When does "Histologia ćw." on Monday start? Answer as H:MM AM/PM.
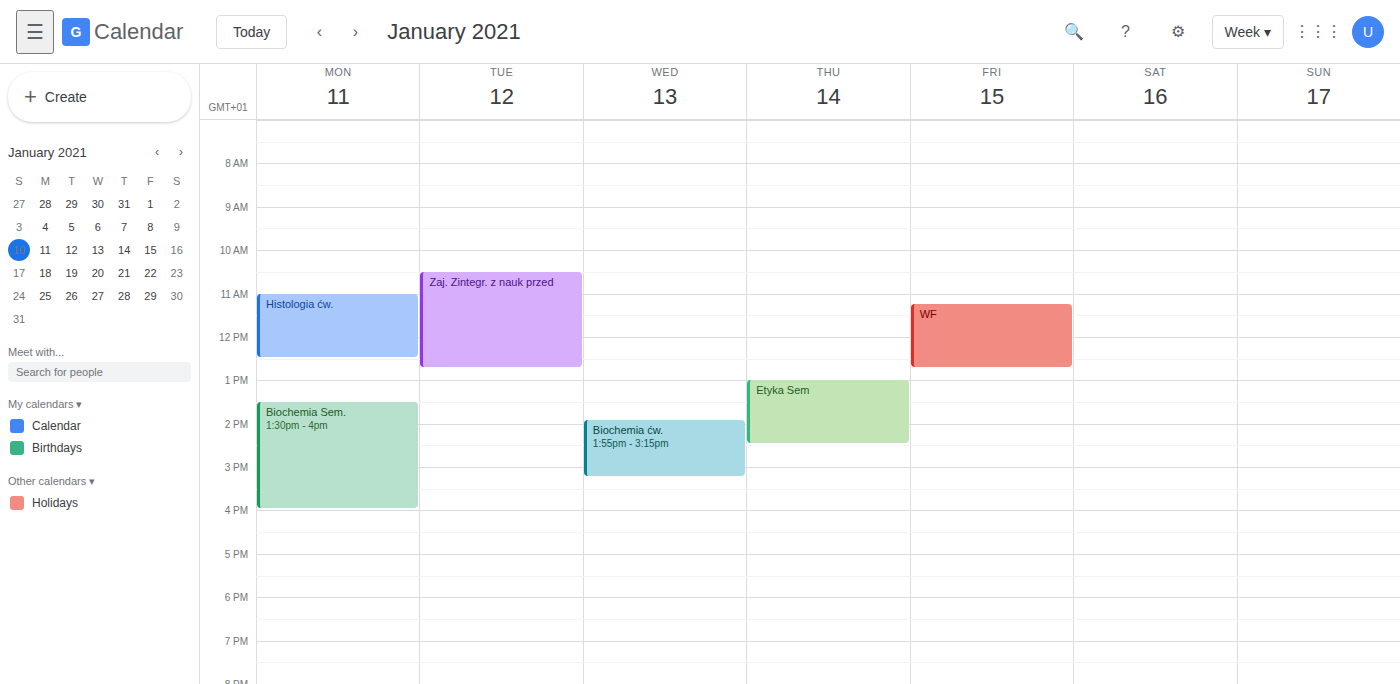
11:00 AM